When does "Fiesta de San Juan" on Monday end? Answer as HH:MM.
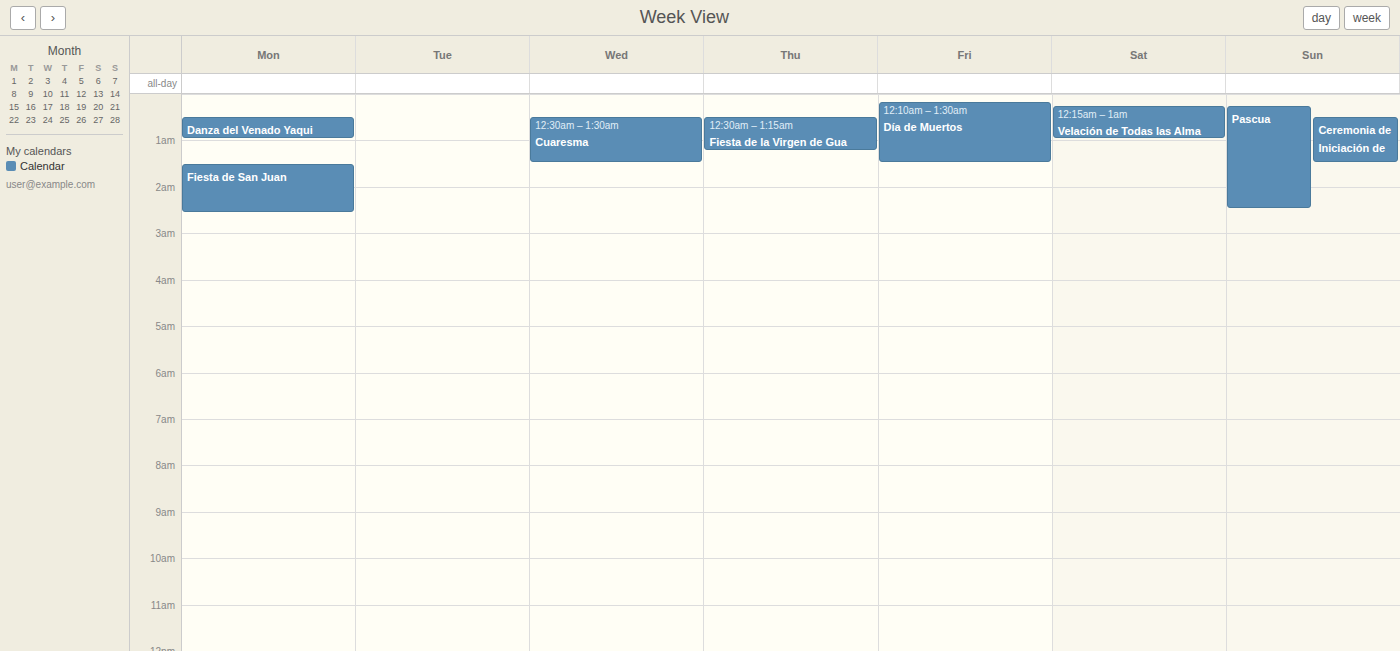
02:35